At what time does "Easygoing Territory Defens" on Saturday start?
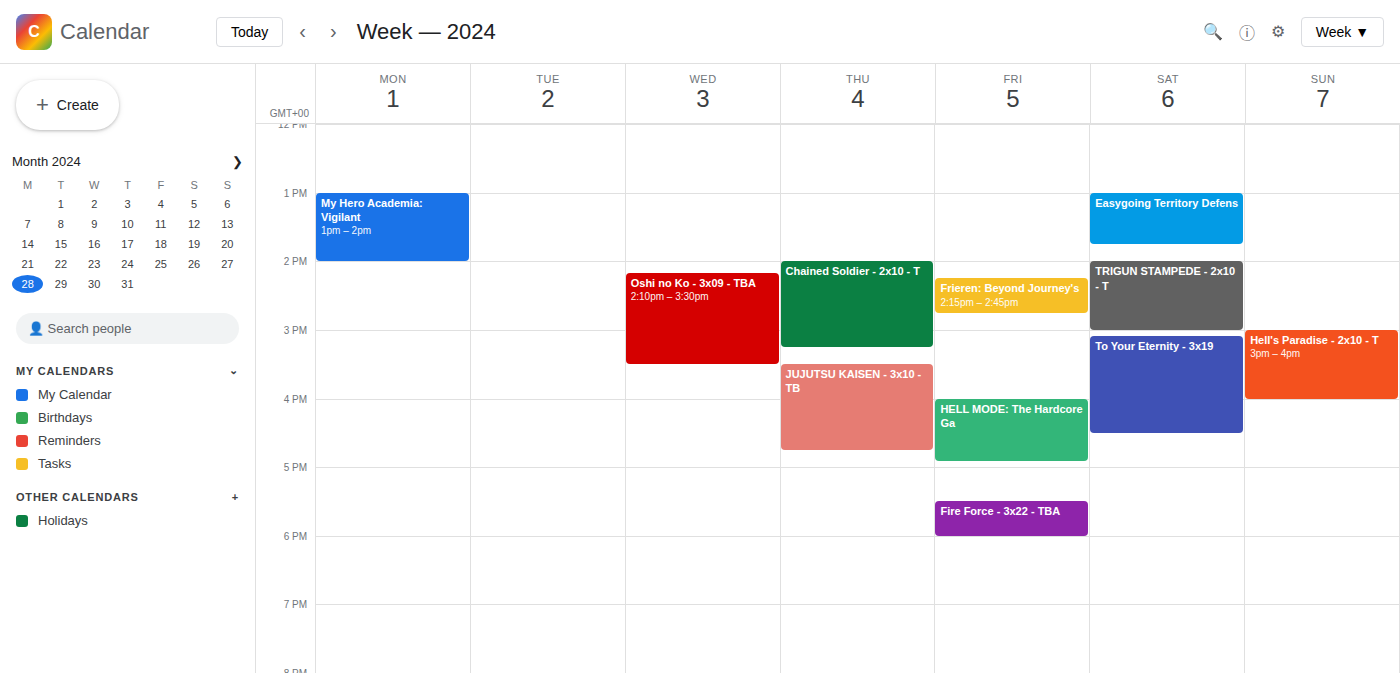
1:00 PM